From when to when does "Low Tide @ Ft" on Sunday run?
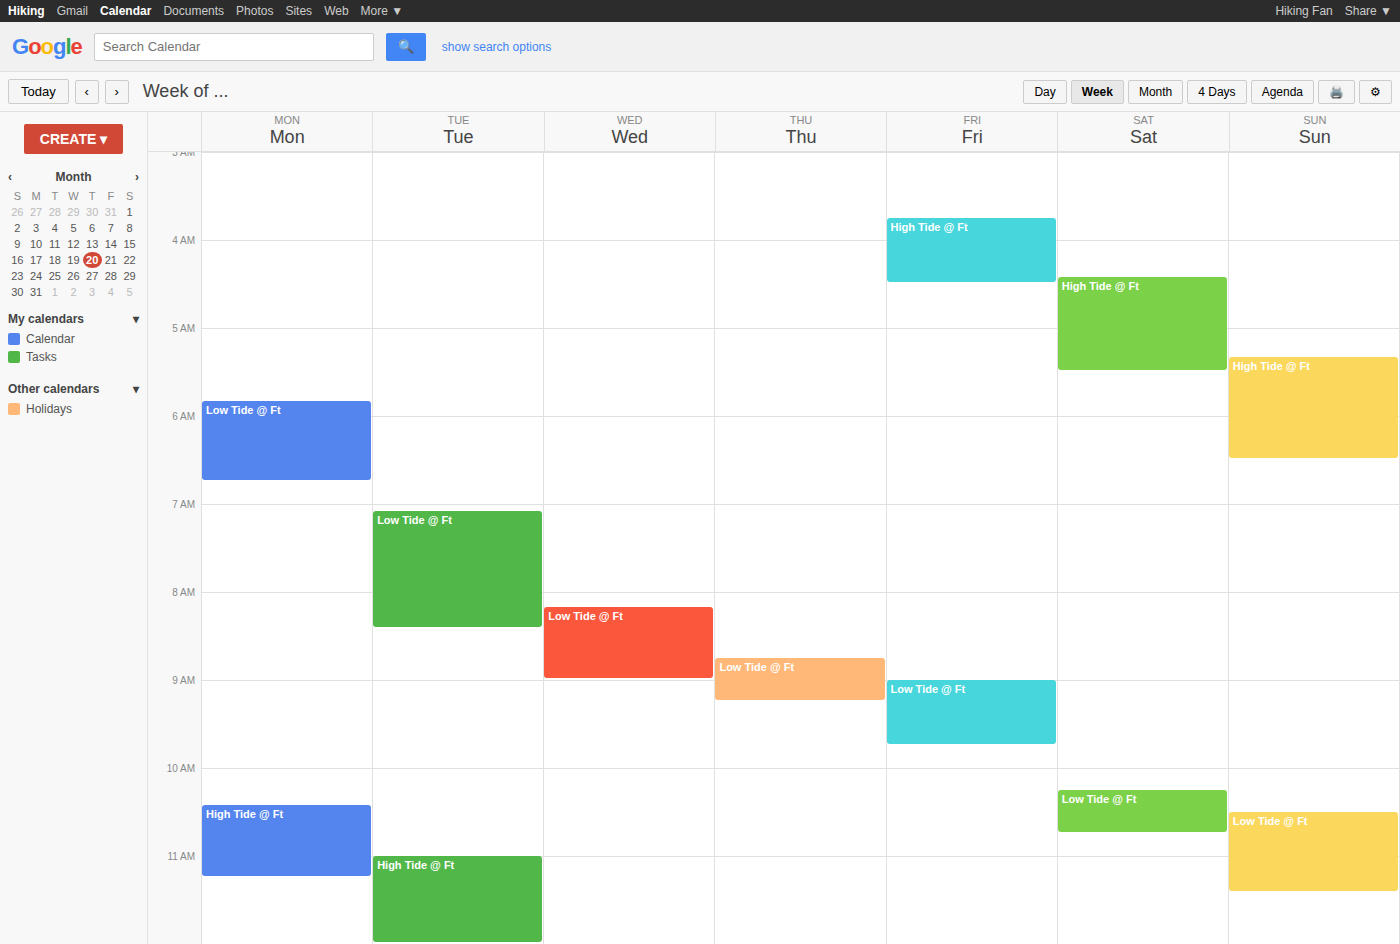
10:30 AM to 11:25 AM